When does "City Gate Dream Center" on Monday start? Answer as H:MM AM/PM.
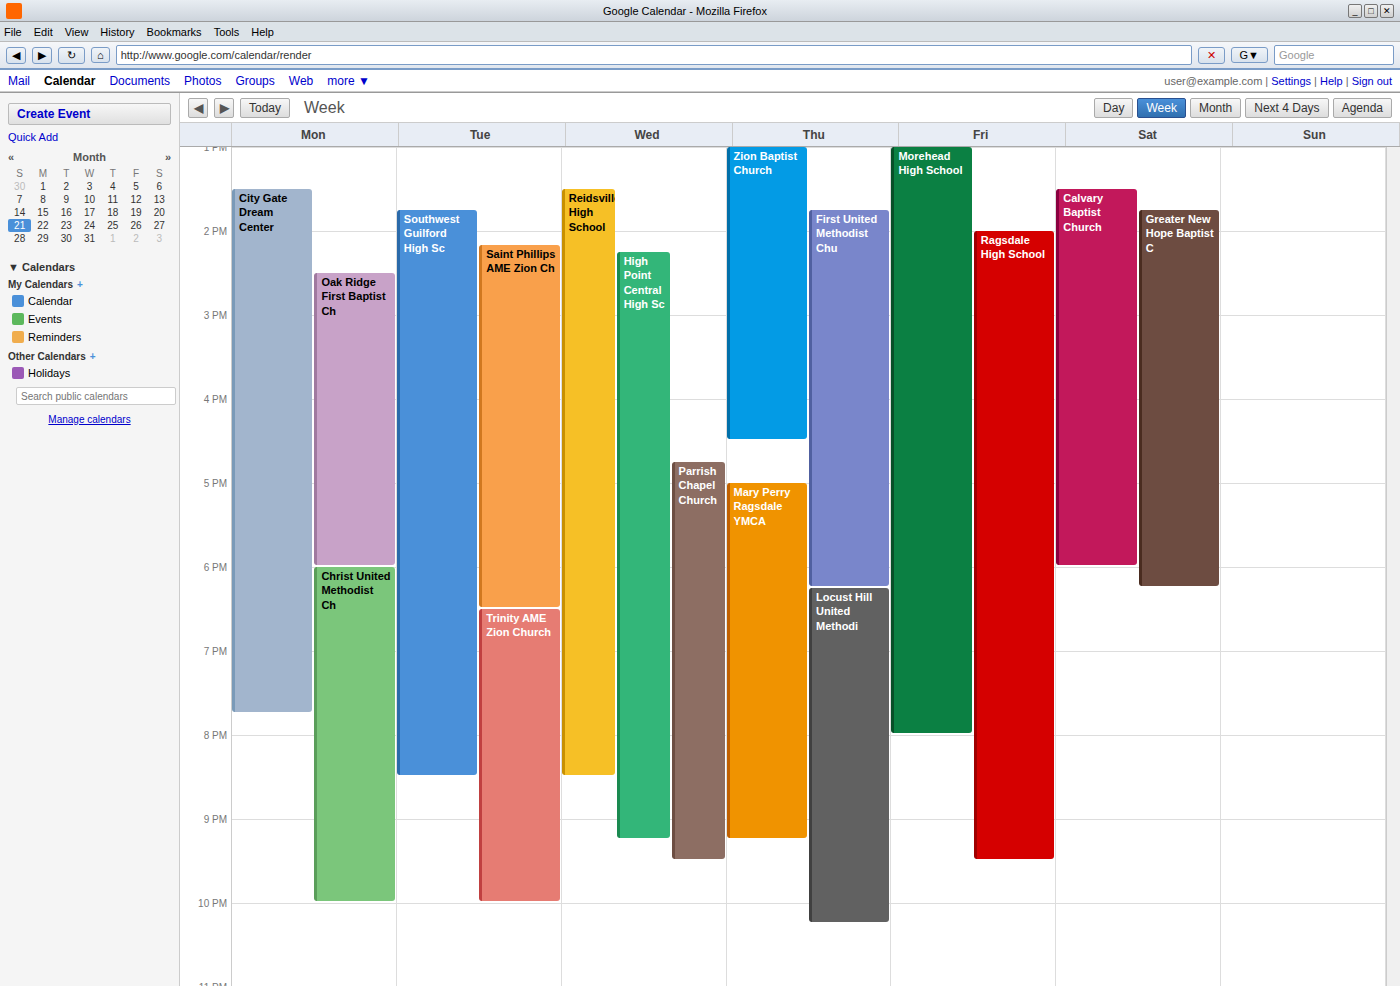
1:30 PM